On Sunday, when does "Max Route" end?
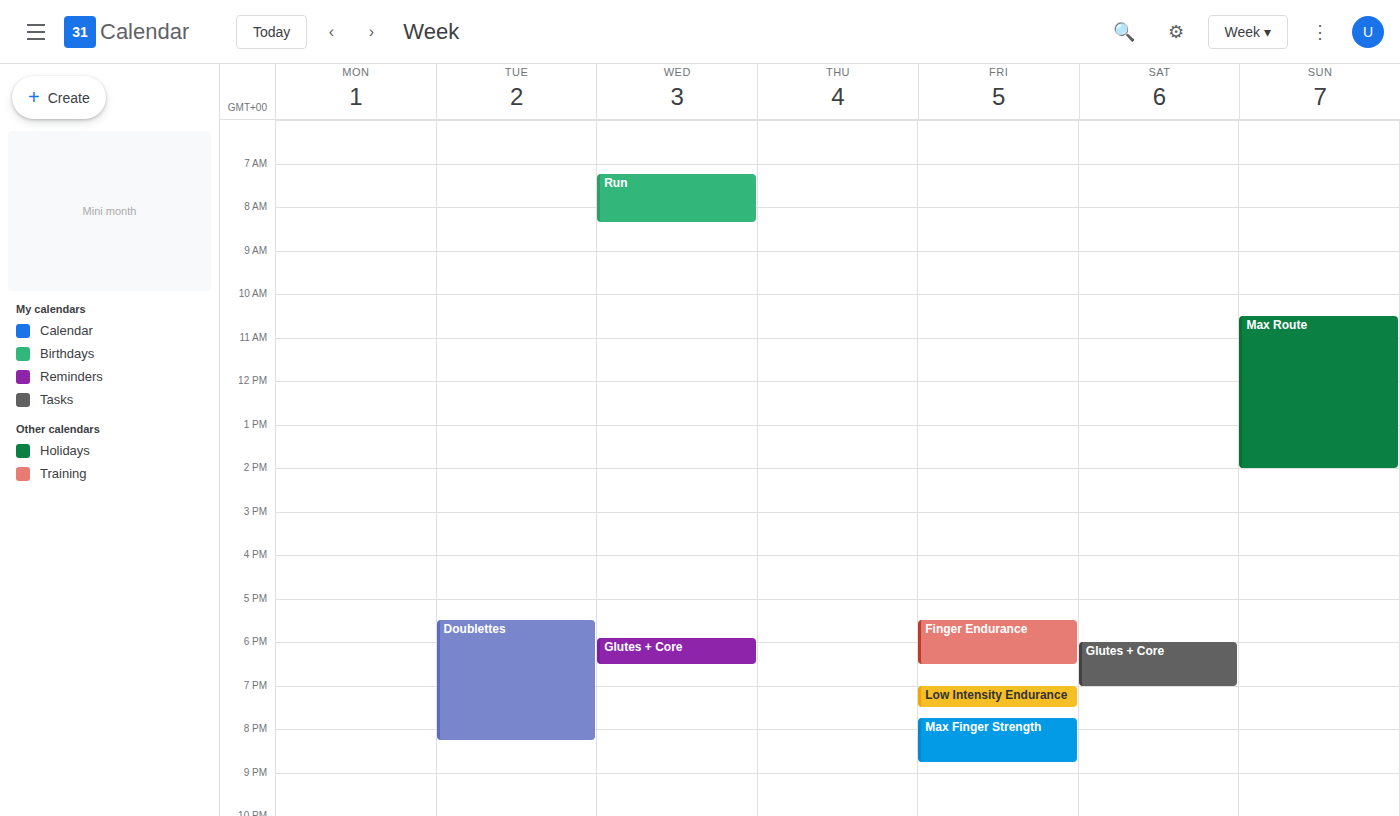
2:00 PM